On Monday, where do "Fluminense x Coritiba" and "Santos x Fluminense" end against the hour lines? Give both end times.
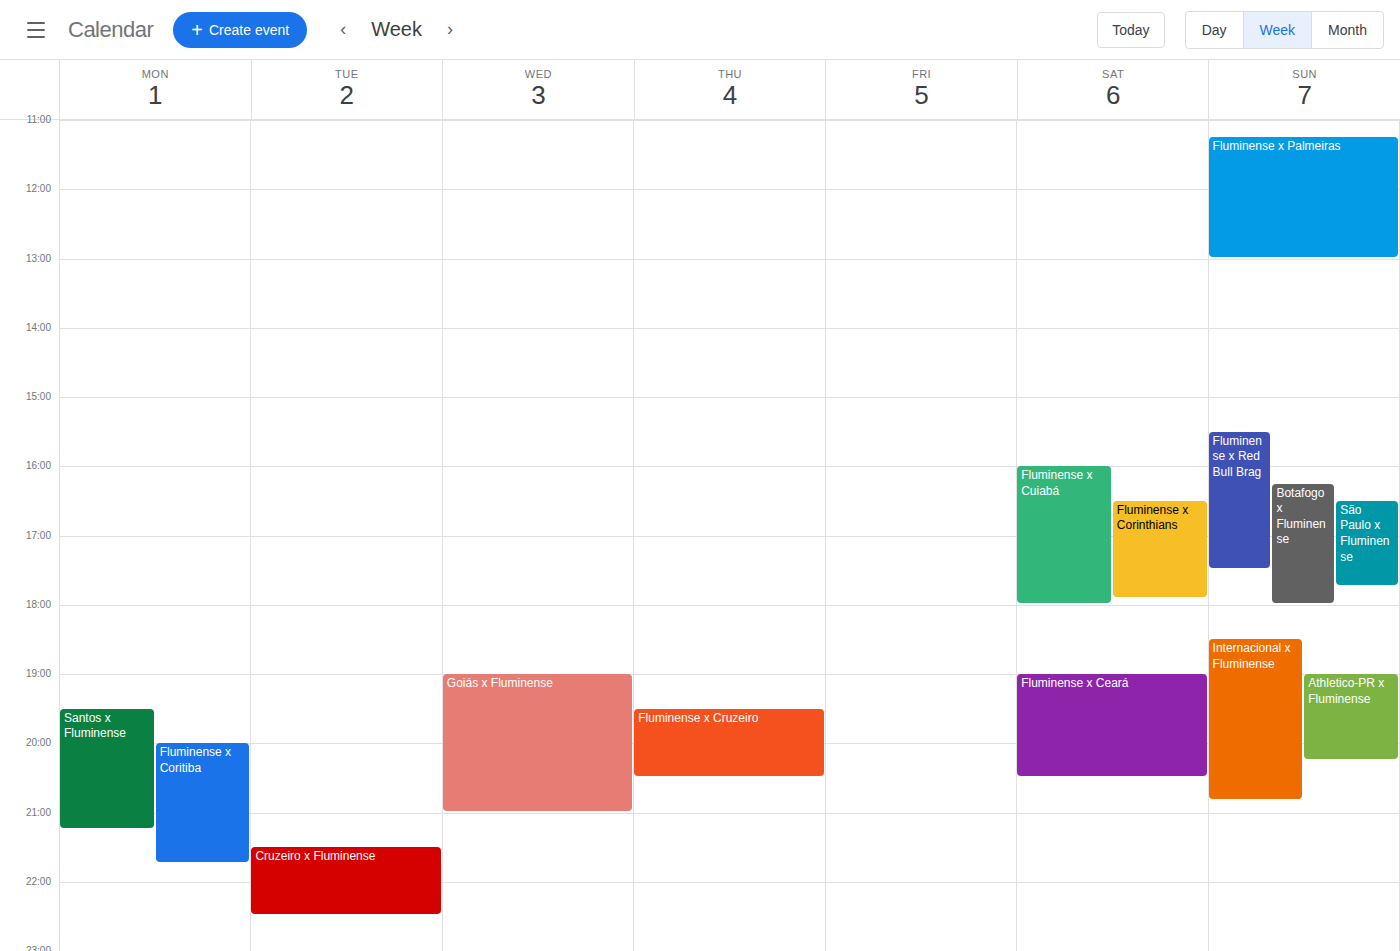
"Fluminense x Coritiba": 9:45 PM, neither: three quarters of the way from the 9 PM line to the 10 PM line. "Santos x Fluminense": 9:15 PM, neither: a quarter of the way from the 9 PM line to the 10 PM line.